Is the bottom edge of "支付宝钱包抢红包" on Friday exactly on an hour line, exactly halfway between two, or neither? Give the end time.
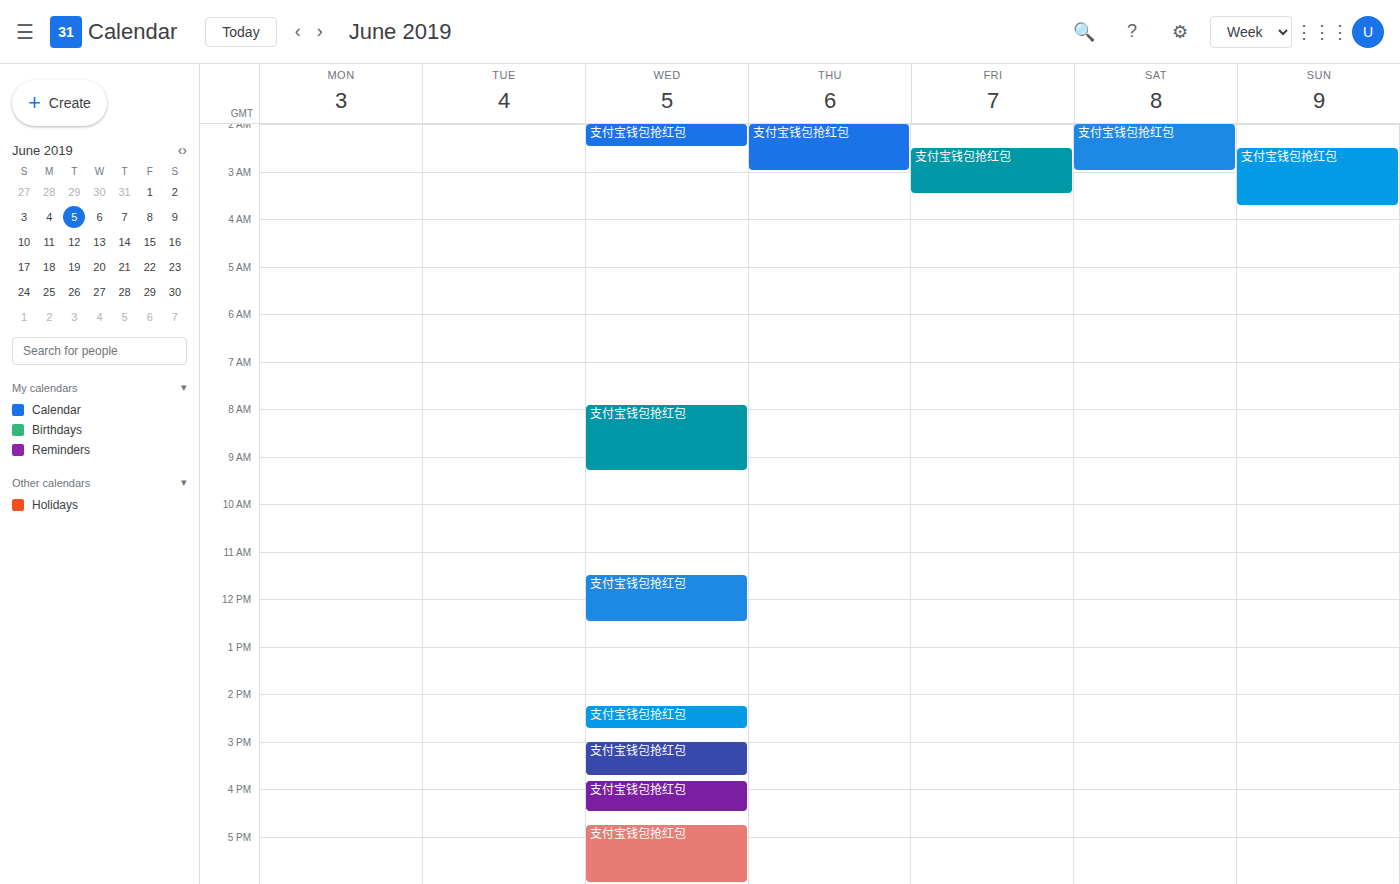
3:30 AM -- halfway between the 3 AM and 4 AM lines.